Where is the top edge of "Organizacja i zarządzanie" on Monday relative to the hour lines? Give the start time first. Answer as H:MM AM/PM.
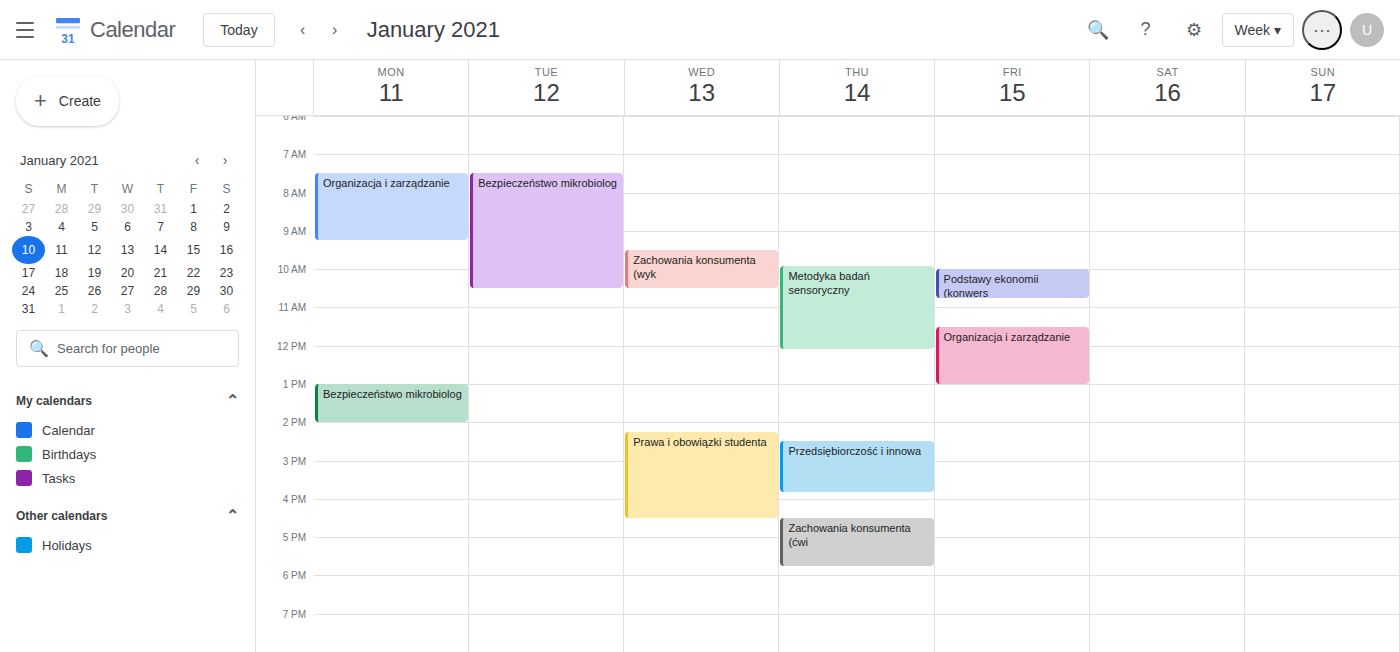
7:30 AM -- halfway between the 7 AM and 8 AM lines.